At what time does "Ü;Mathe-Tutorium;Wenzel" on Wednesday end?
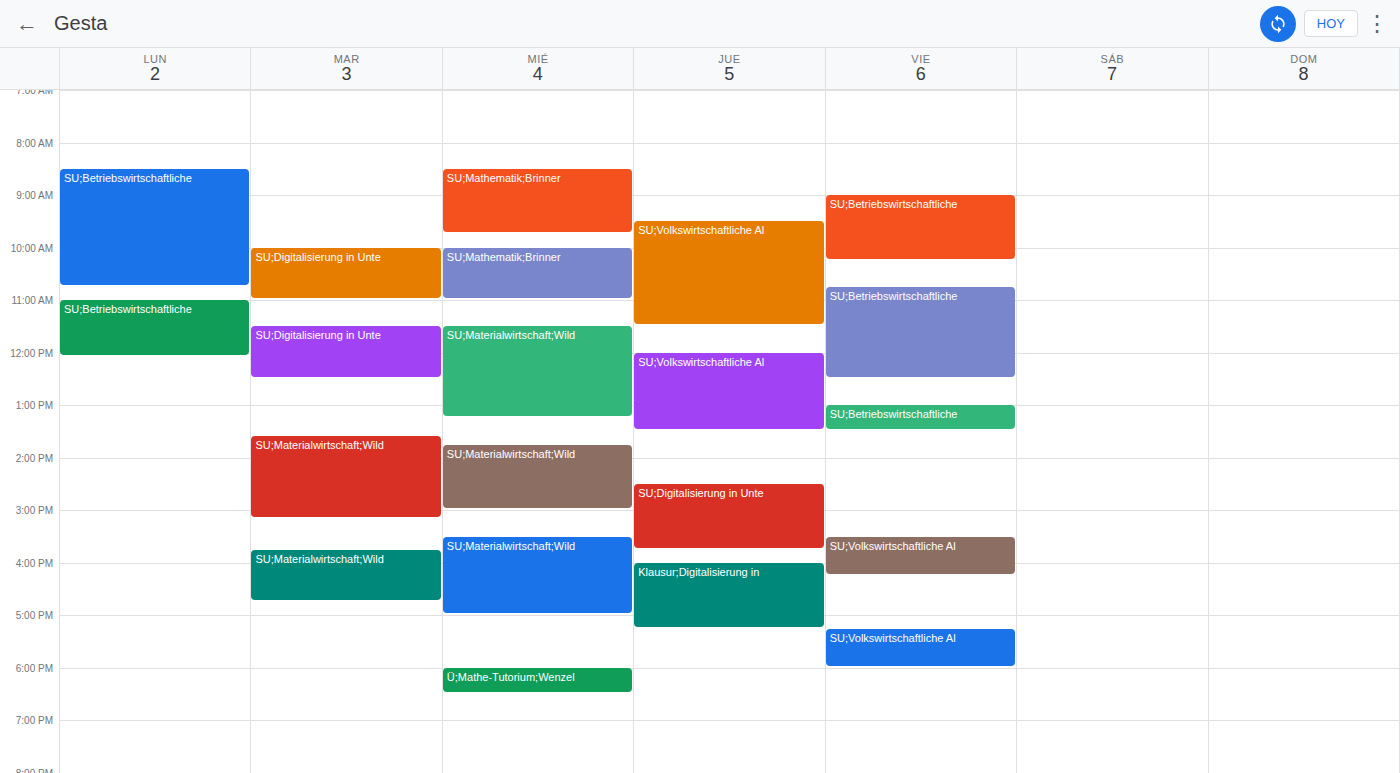
6:30 PM